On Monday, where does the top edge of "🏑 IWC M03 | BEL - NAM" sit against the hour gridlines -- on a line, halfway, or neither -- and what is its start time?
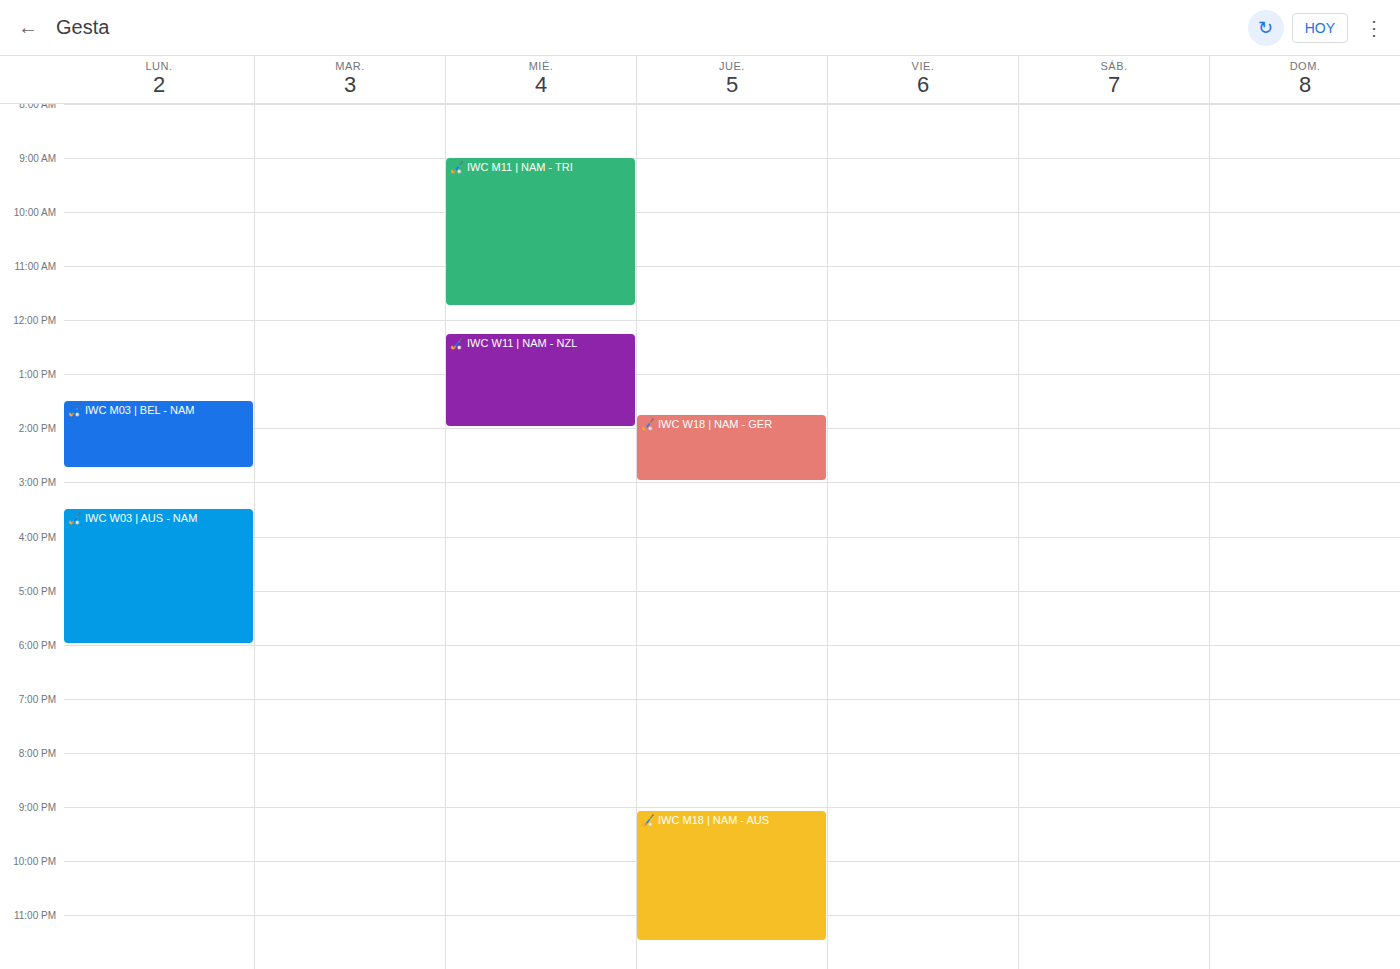
1:30 PM -- halfway between the 1 PM and 2 PM lines.